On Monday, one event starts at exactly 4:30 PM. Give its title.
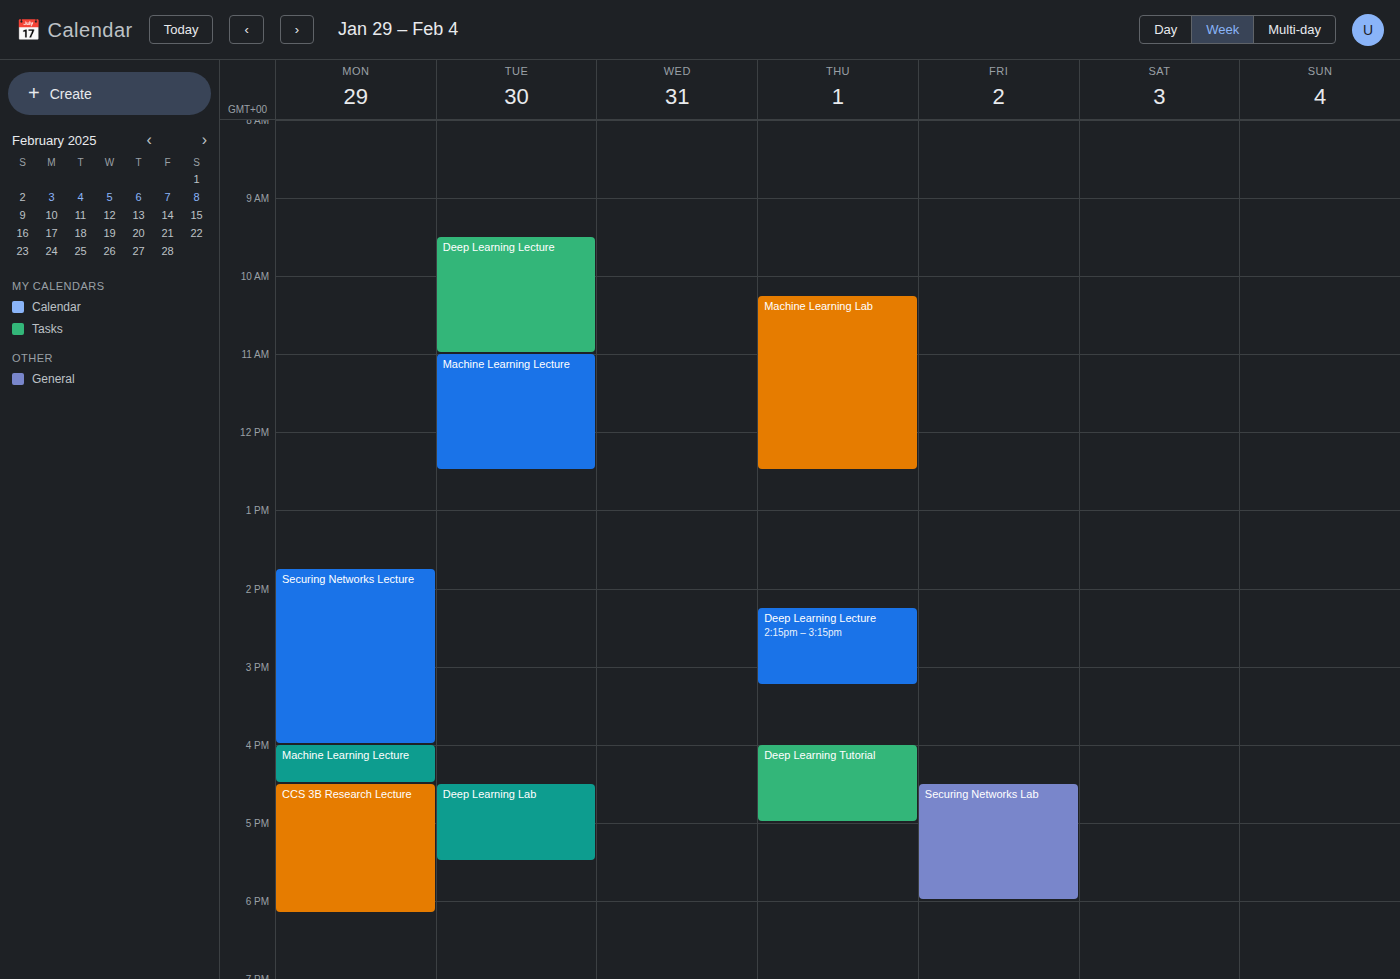
"CCS 3B Research Lecture"